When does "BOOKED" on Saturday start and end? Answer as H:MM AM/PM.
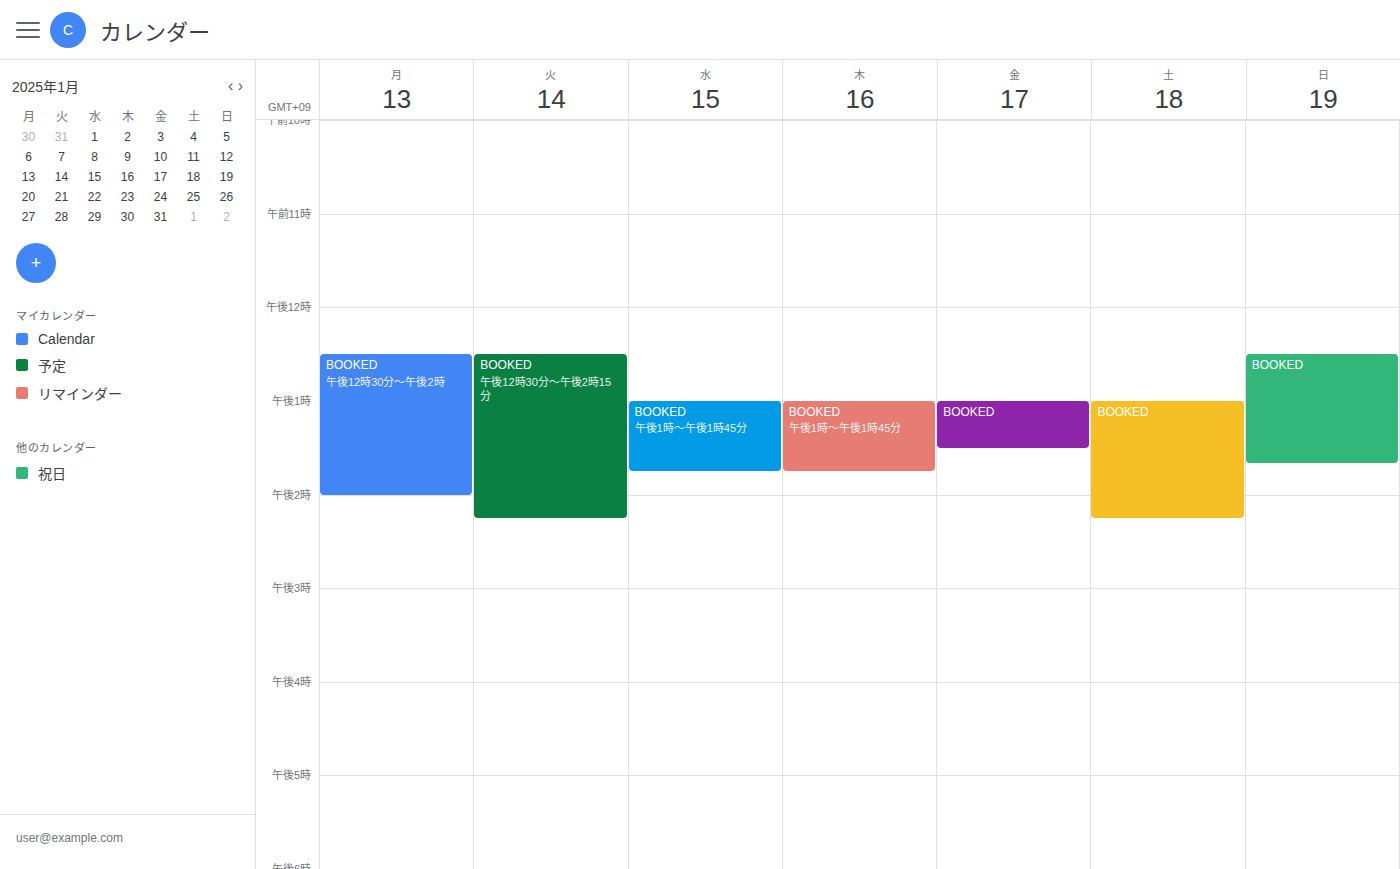
1:00 PM to 2:15 PM